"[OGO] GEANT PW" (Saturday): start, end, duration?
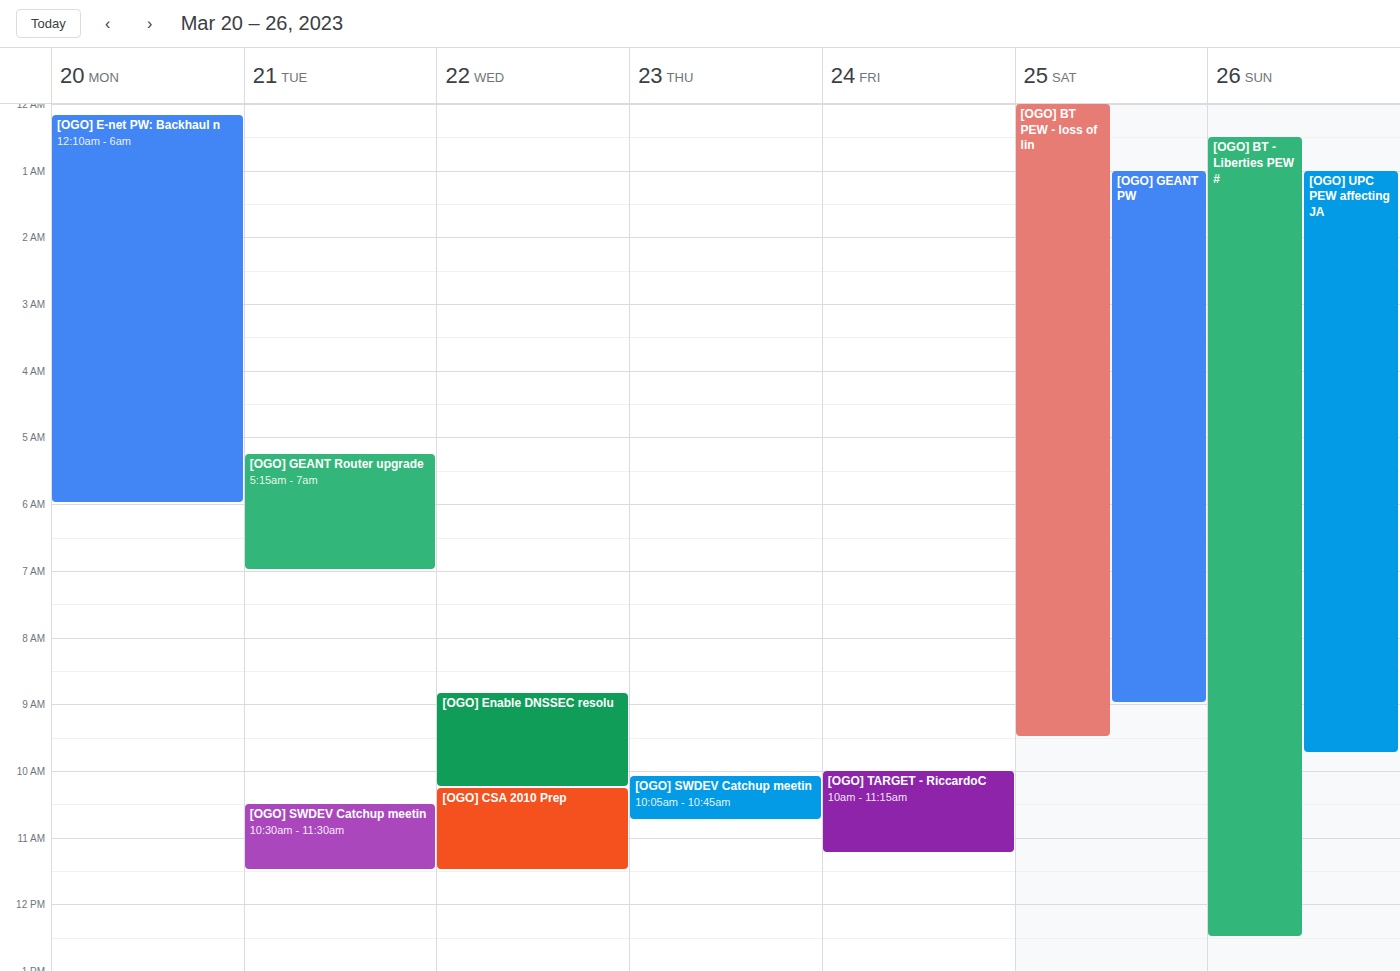
1:00 AM to 9:00 AM, 8 hours